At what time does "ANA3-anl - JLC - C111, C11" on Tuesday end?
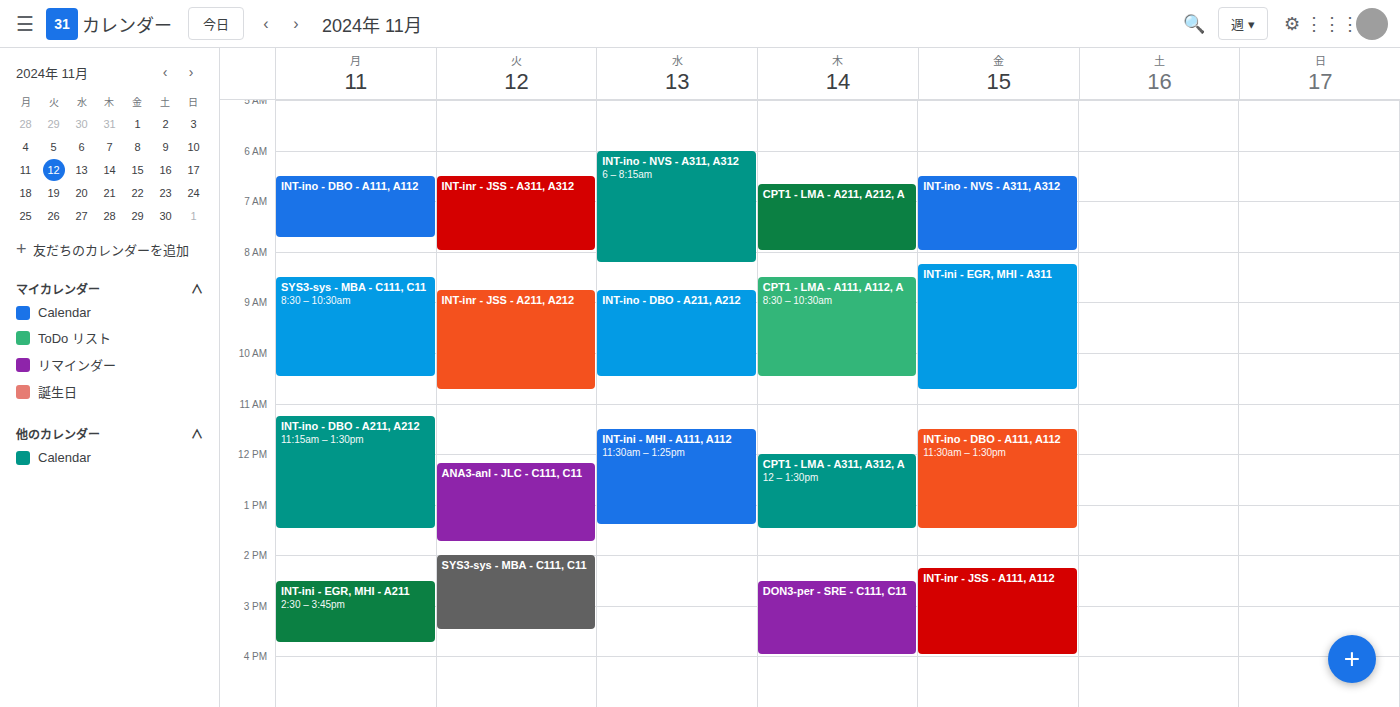
1:45 PM